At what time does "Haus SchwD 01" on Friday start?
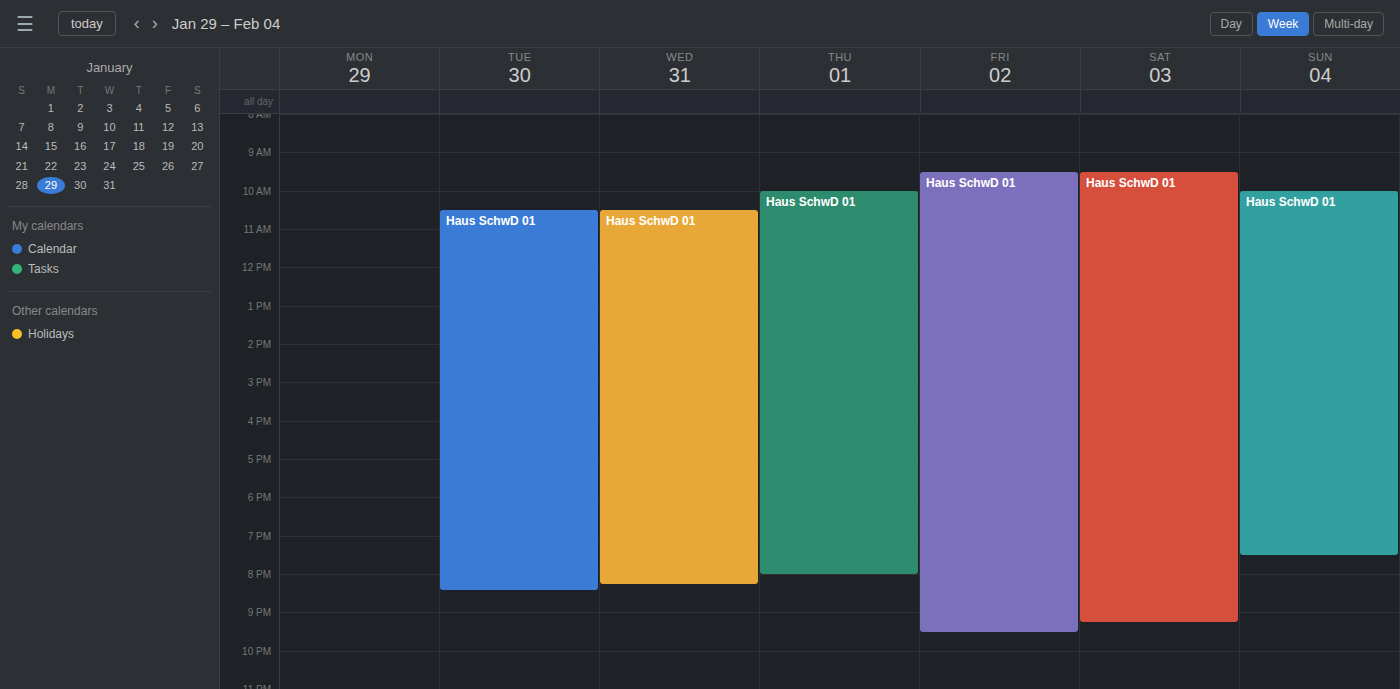
9:30 AM